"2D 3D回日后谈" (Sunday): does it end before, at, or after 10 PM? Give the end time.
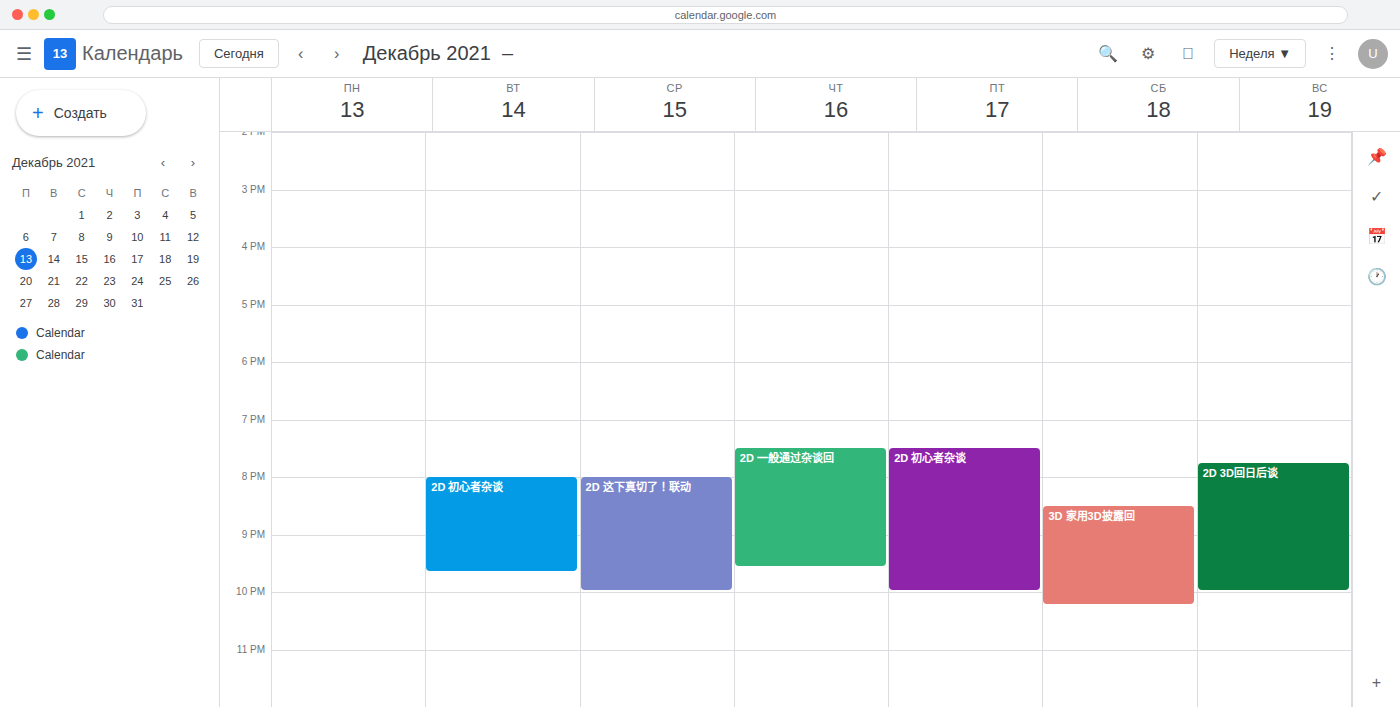
10:00 PM -- exactly at 10 PM, on the 10 PM line.